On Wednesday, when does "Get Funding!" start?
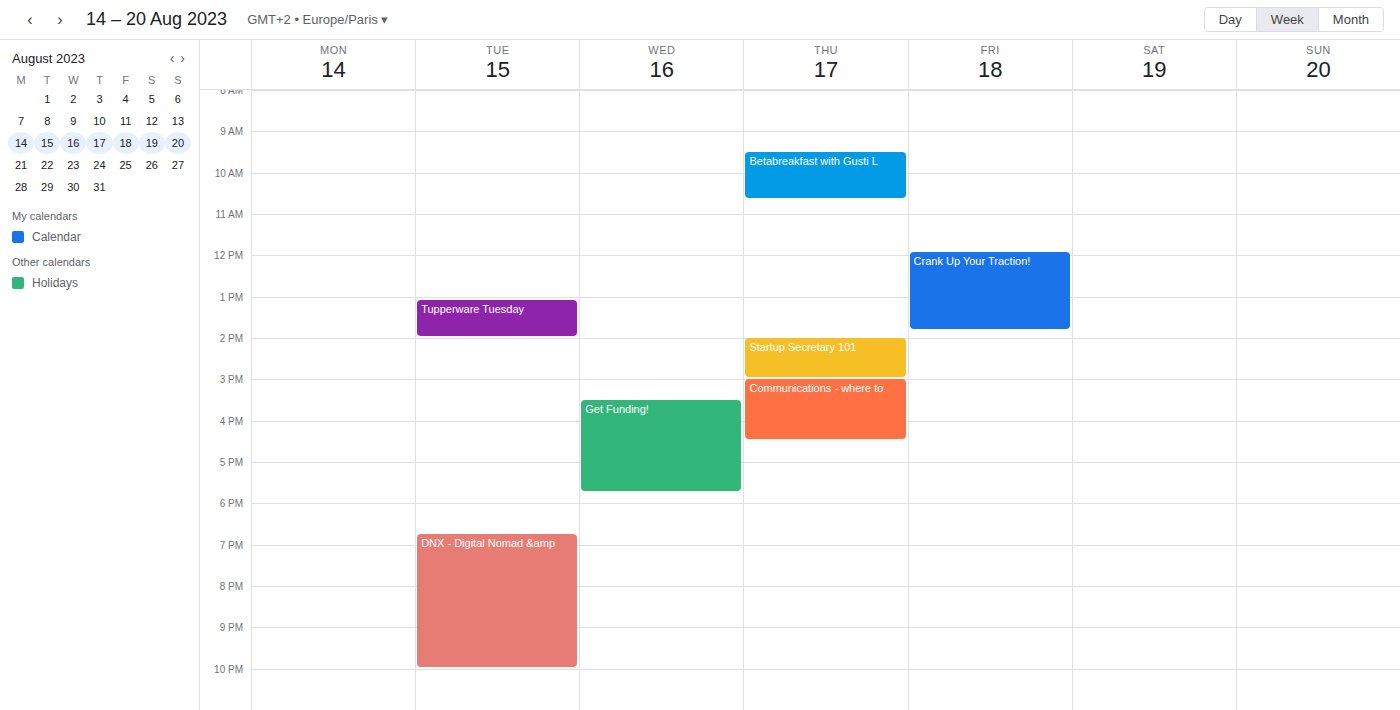
3:30 PM